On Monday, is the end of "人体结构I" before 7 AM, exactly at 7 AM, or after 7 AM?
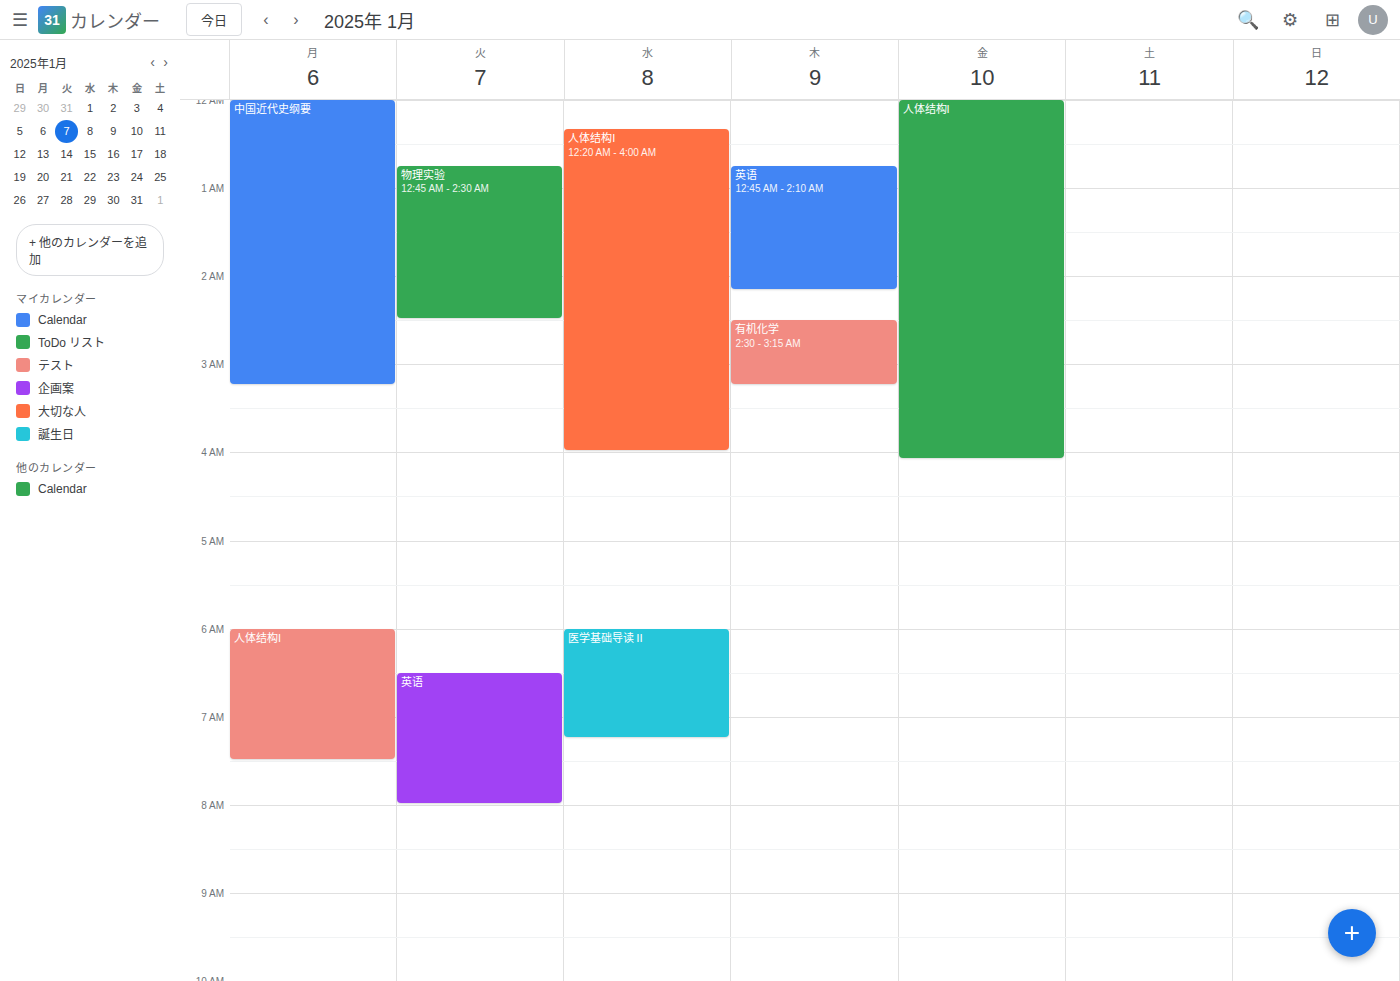
7:30 AM -- after 7 AM, 30 minutes below the 7 AM line.